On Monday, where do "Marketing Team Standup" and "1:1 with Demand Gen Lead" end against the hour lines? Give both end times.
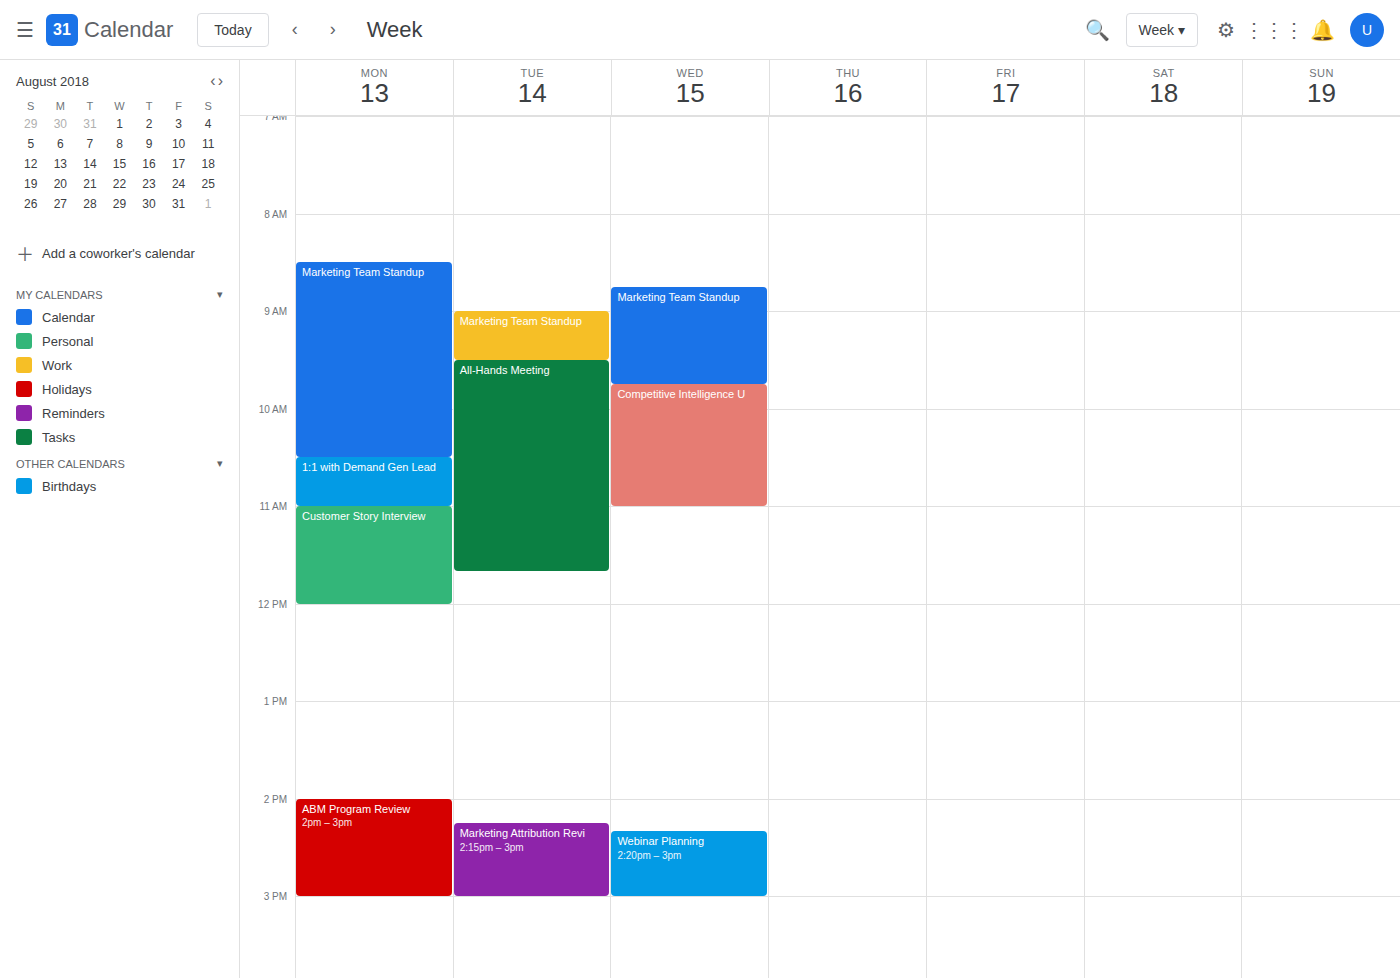
"Marketing Team Standup": 10:30 AM, halfway between the 10 AM and 11 AM lines. "1:1 with Demand Gen Lead": 11:00 AM, exactly on the 11 AM line.